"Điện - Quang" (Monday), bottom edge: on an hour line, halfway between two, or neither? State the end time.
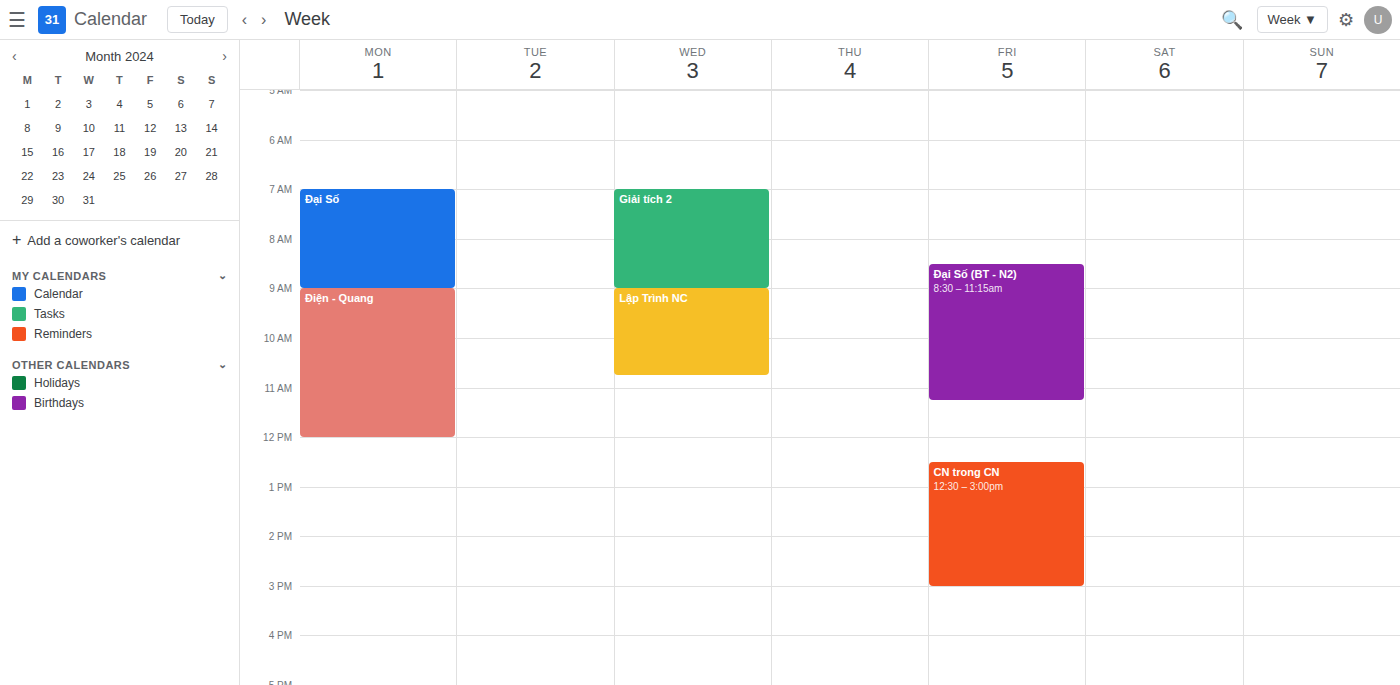
12:00 PM -- exactly on the 12 PM line.